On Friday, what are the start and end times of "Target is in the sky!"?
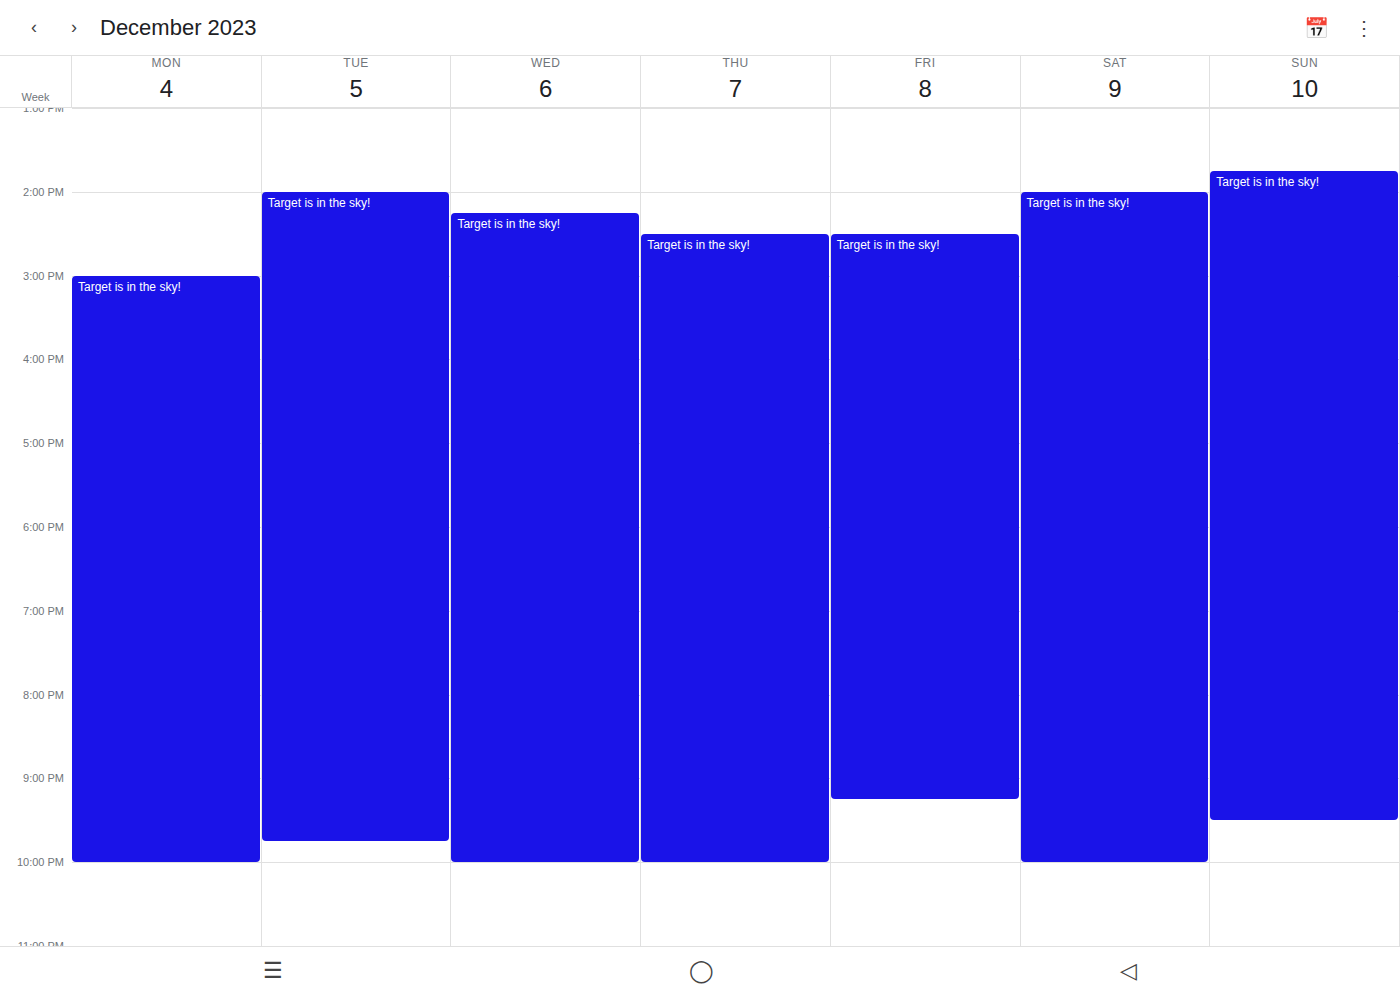
2:30 PM to 9:15 PM